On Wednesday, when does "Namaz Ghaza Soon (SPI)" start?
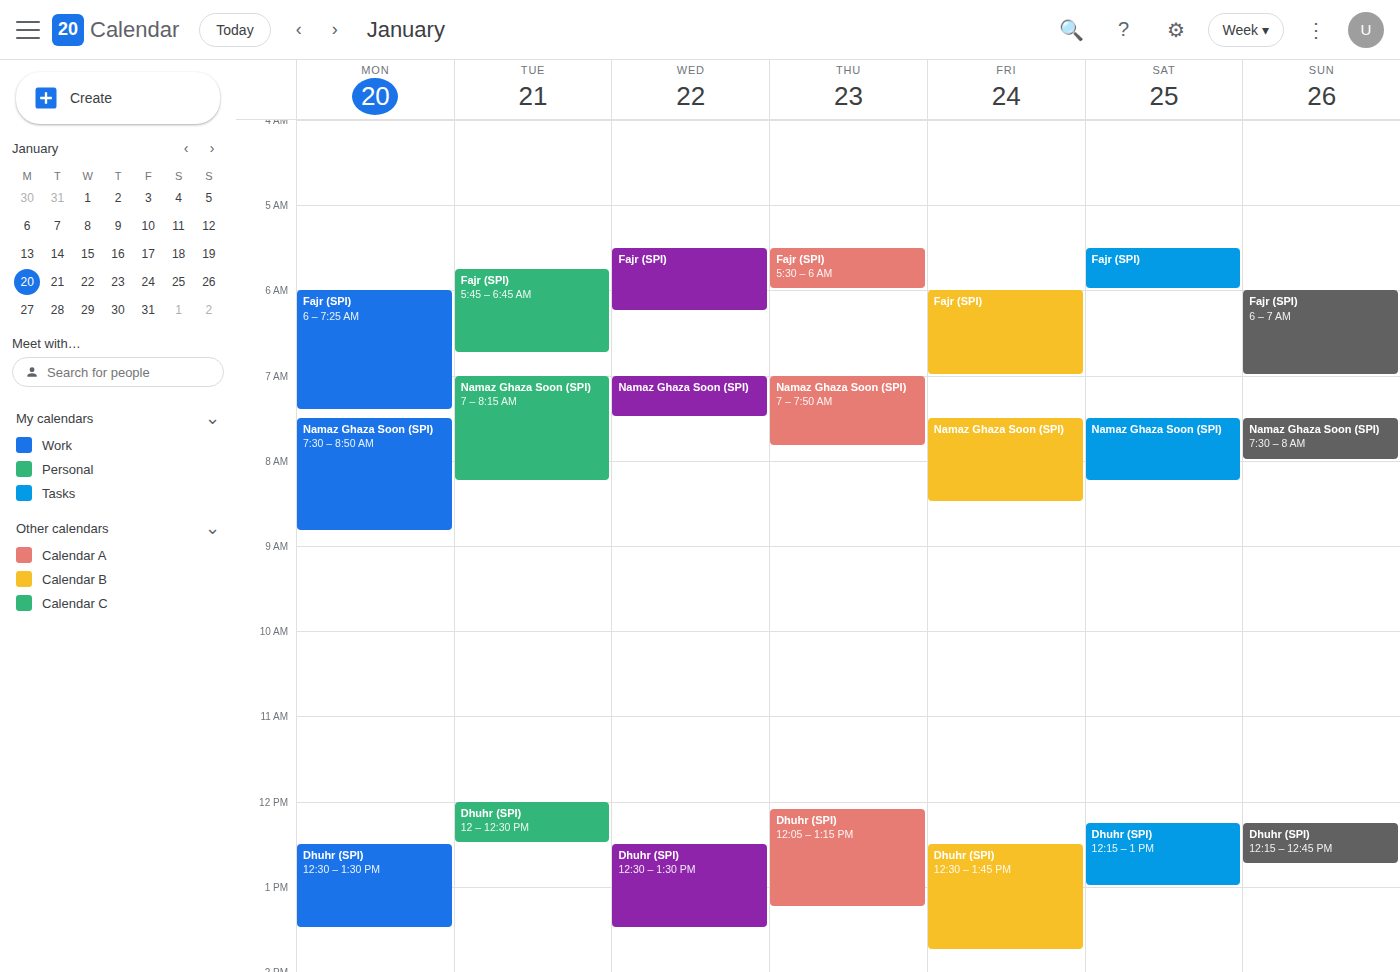
7:00 AM